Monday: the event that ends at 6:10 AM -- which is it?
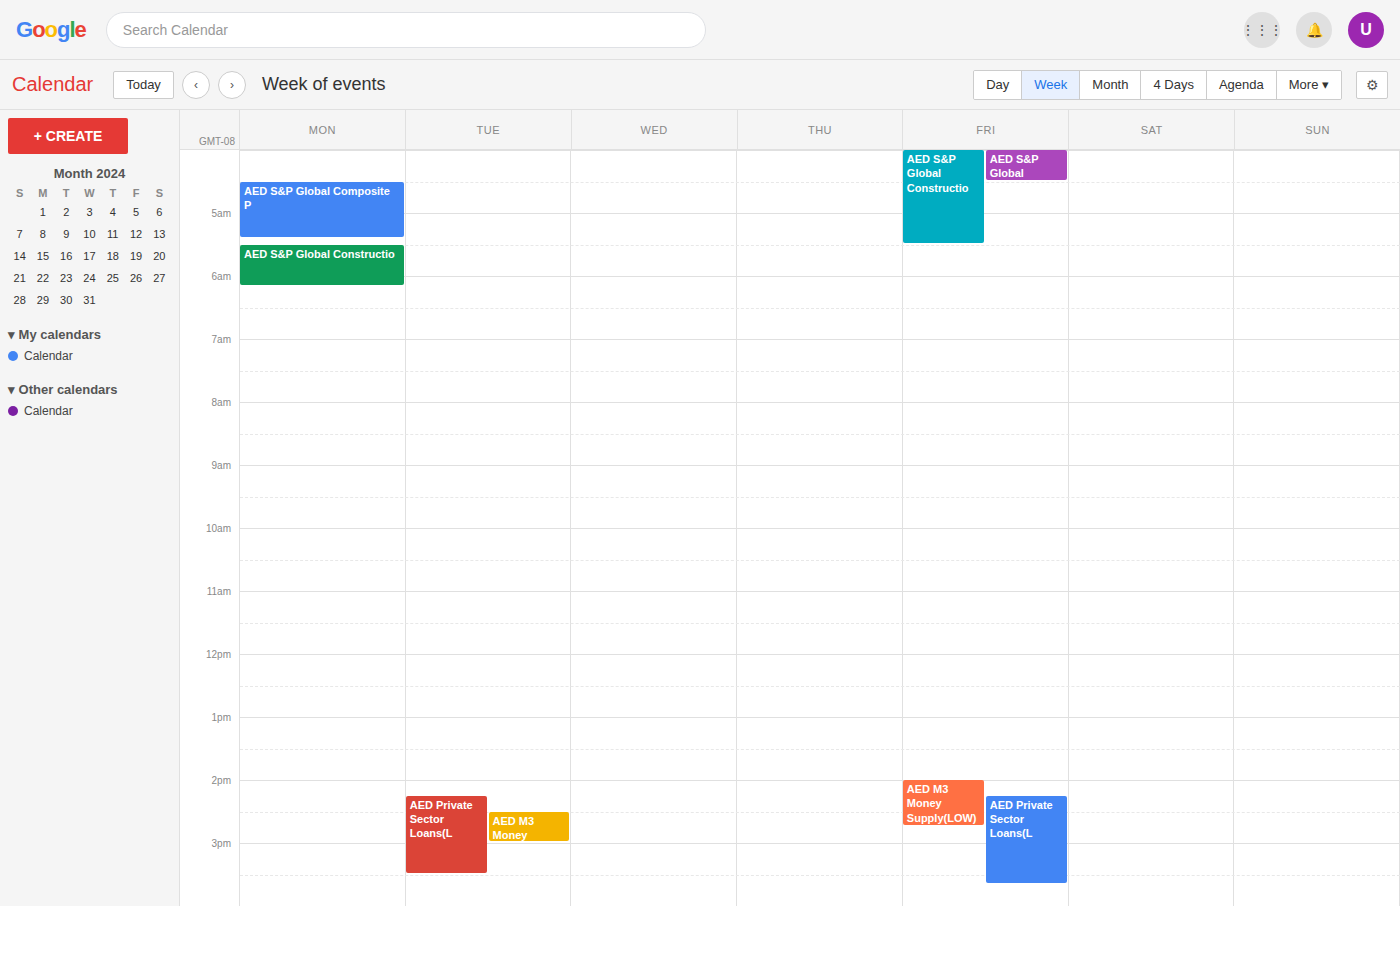
"AED S&P Global Constructio"